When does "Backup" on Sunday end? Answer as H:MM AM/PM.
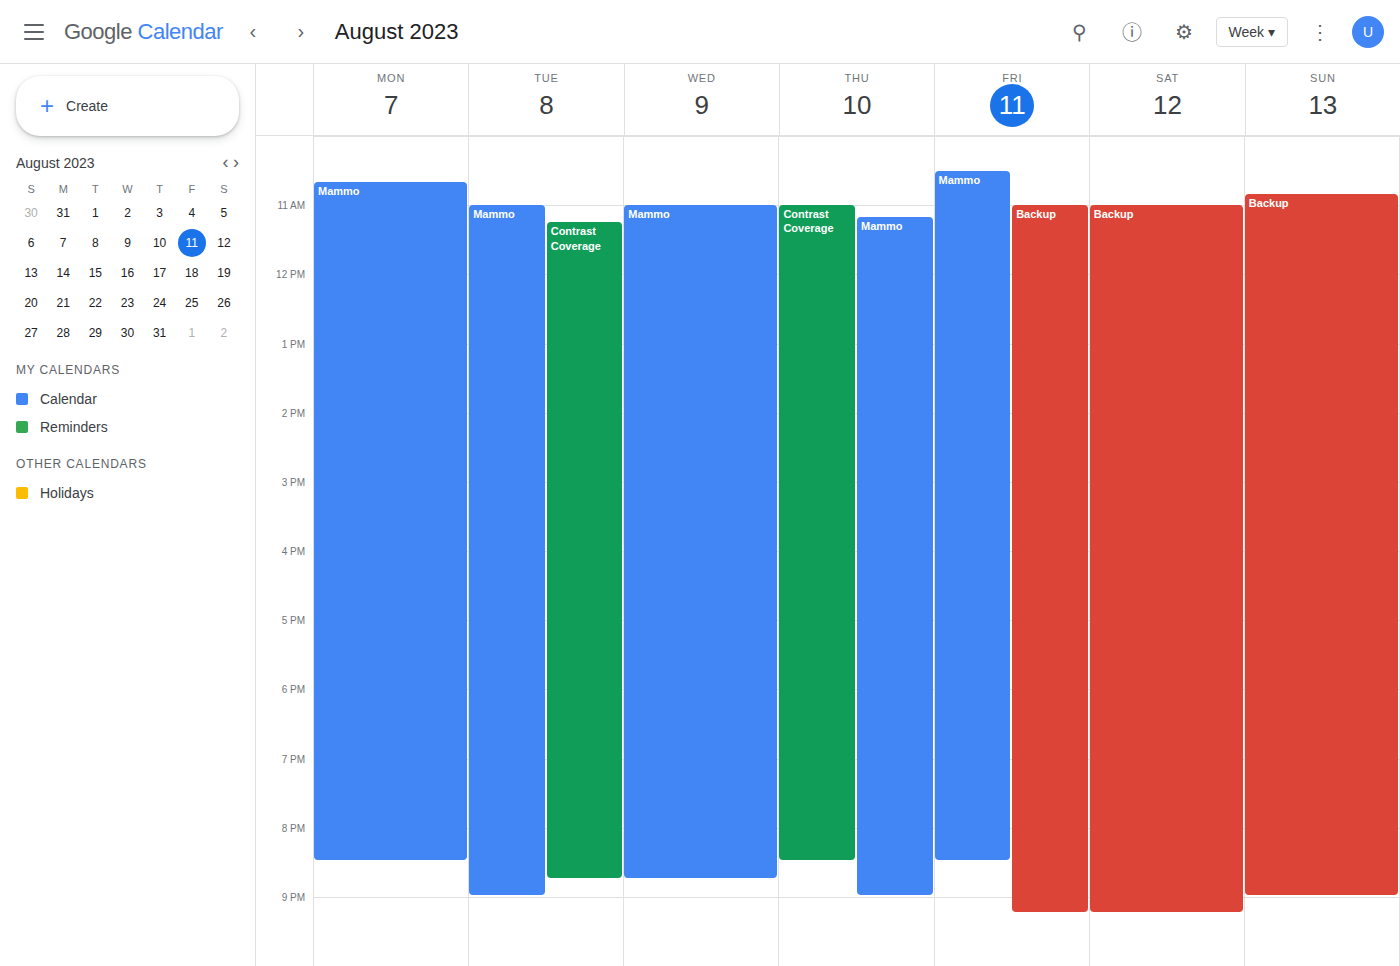
9:00 PM